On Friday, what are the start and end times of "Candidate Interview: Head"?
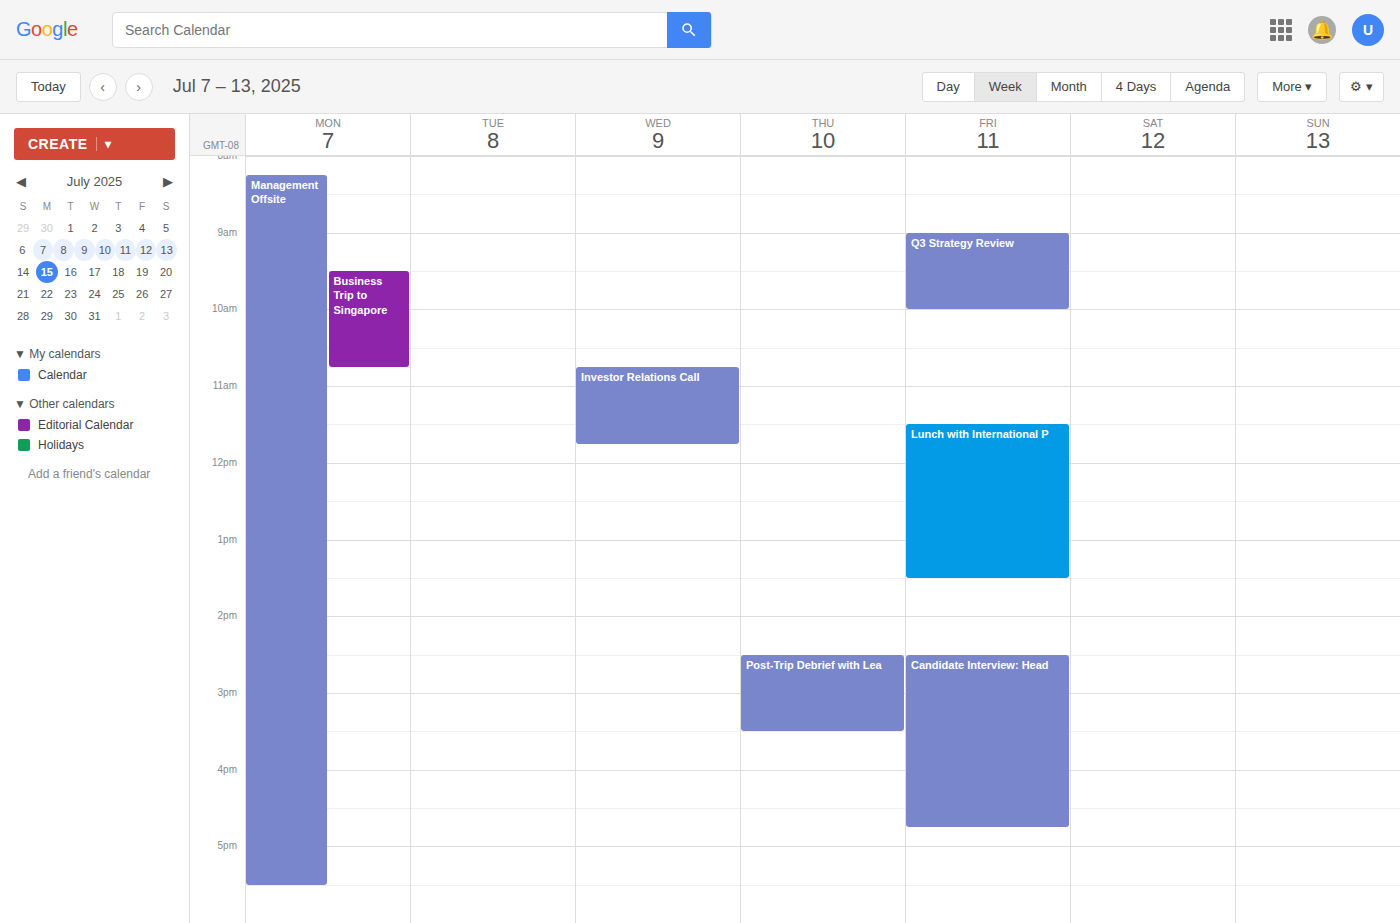
2:30 PM to 4:45 PM